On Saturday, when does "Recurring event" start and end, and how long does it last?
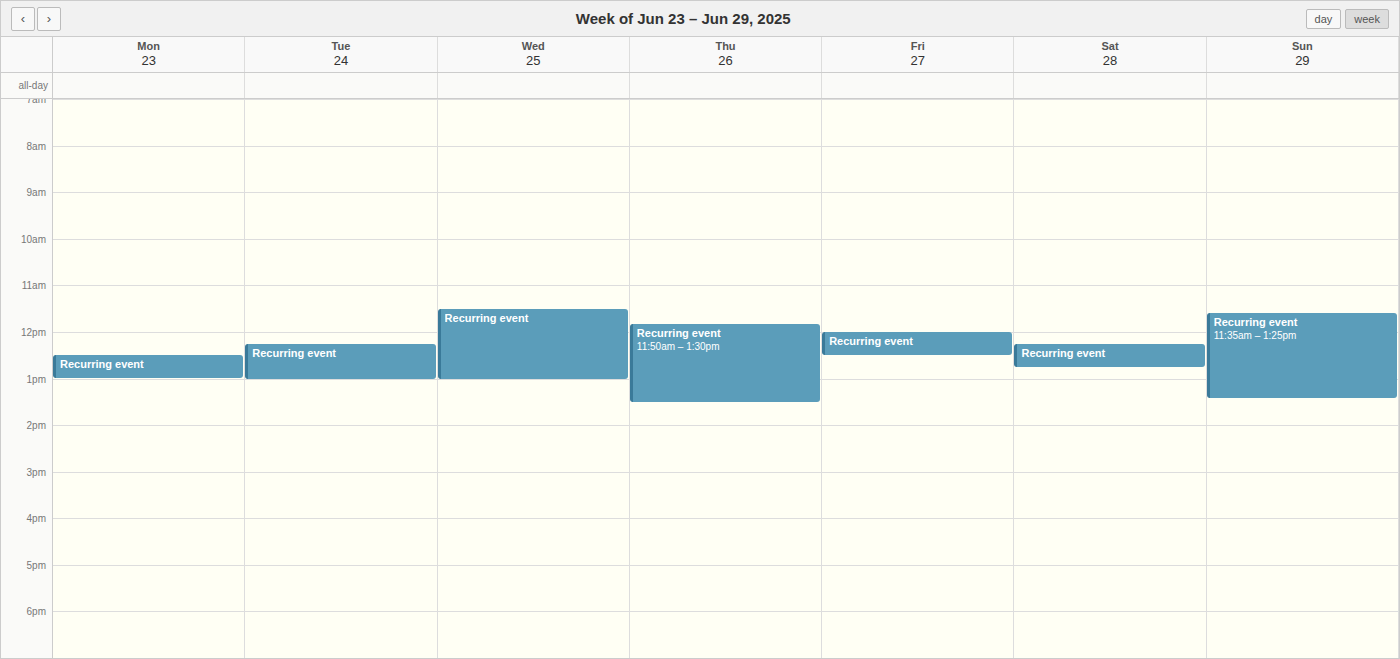
12:15 PM to 12:45 PM, 30 minutes